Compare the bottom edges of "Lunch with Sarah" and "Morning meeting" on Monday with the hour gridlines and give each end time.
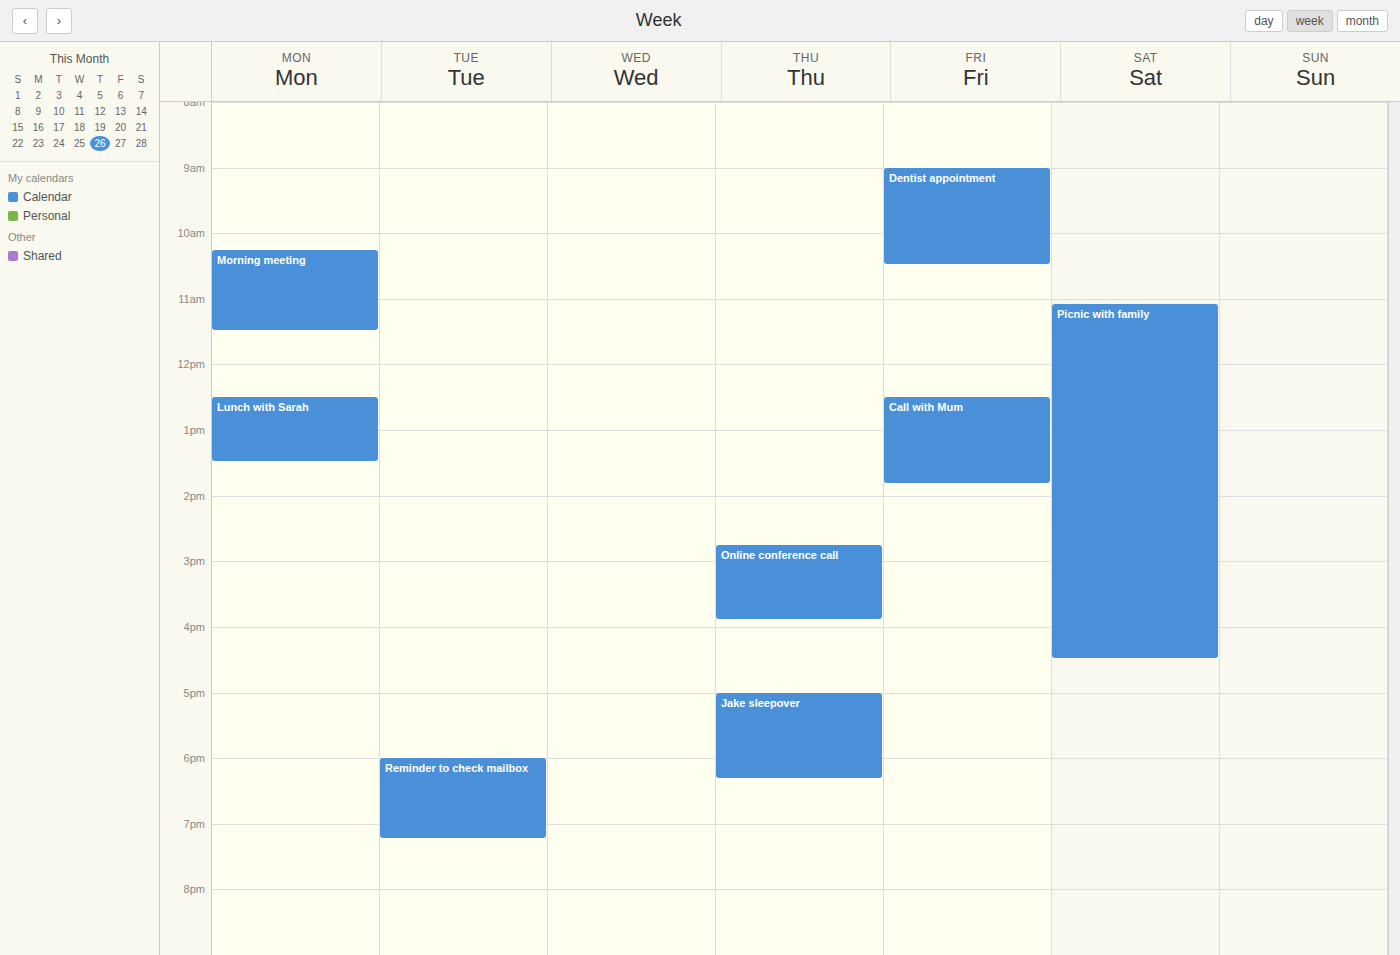
"Lunch with Sarah": 1:30 PM, halfway between the 1 PM and 2 PM lines. "Morning meeting": 11:30 AM, halfway between the 11 AM and 12 PM lines.